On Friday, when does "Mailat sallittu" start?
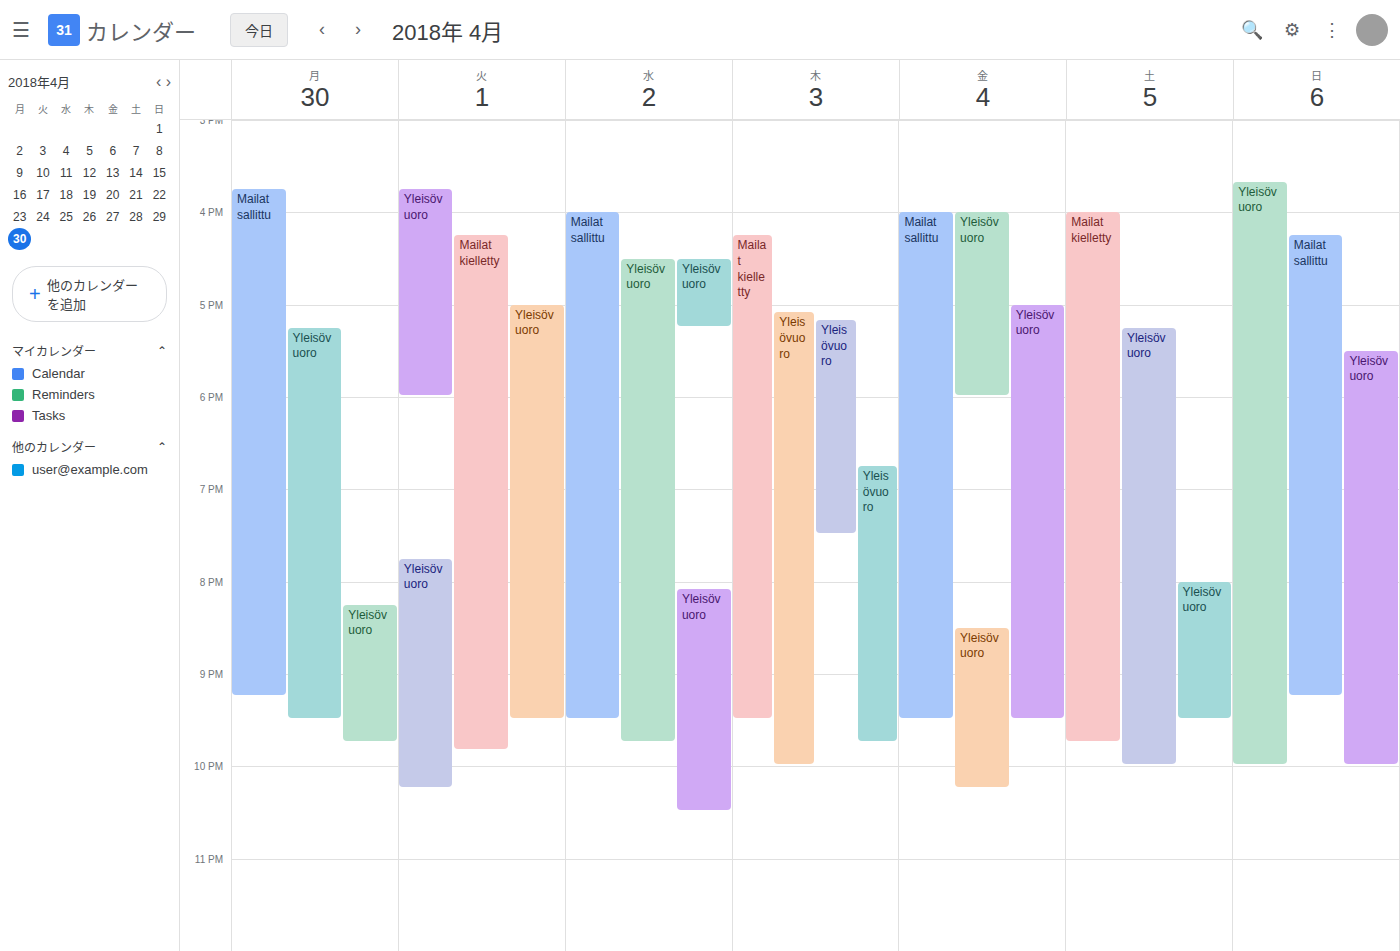
4:00 PM